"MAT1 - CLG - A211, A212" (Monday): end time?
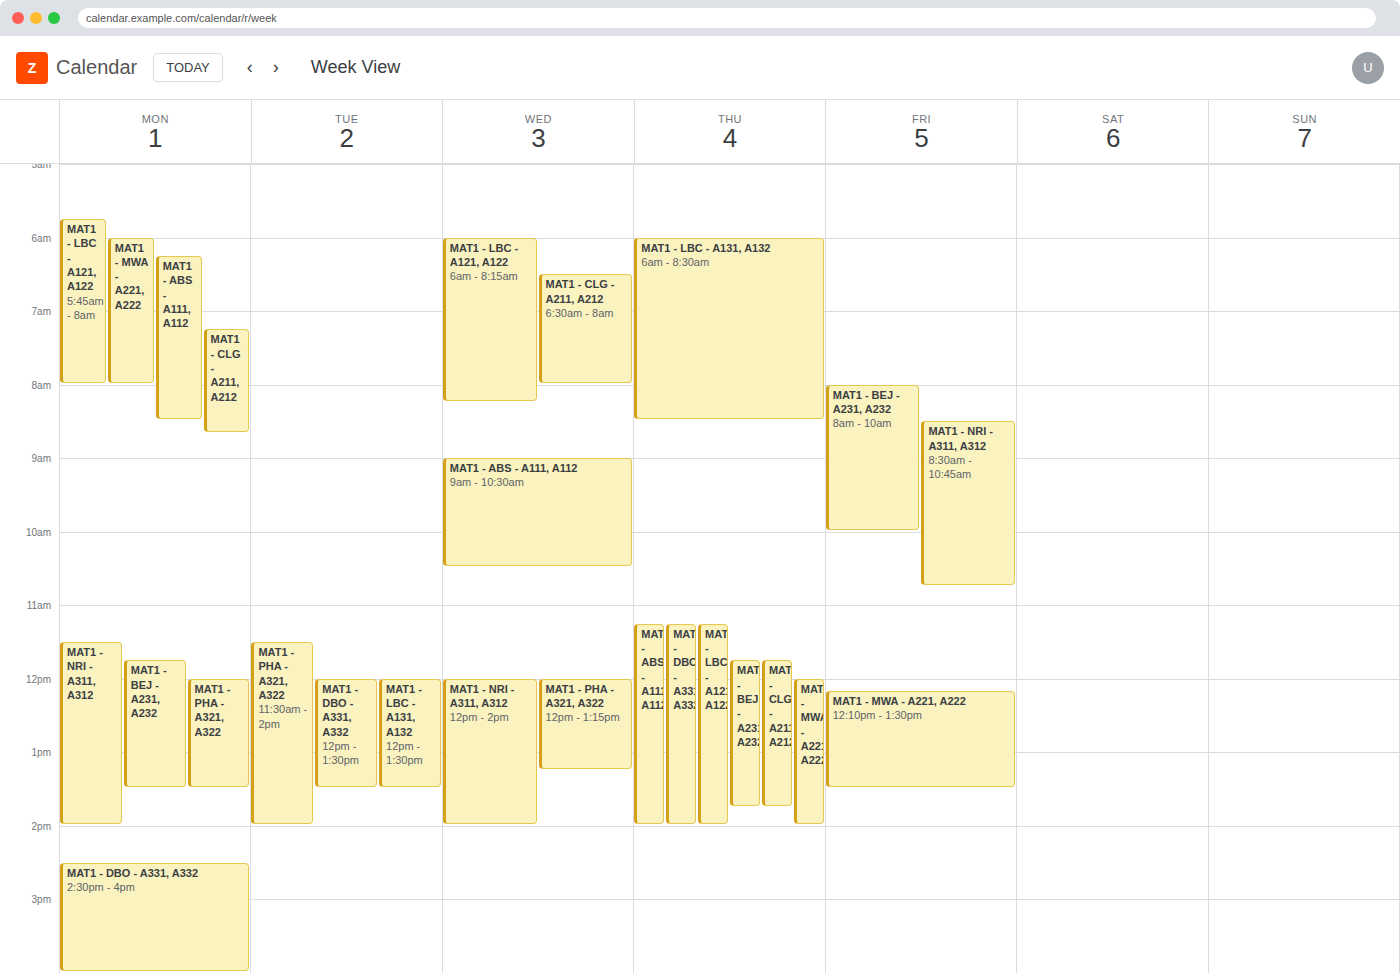
8:40 AM